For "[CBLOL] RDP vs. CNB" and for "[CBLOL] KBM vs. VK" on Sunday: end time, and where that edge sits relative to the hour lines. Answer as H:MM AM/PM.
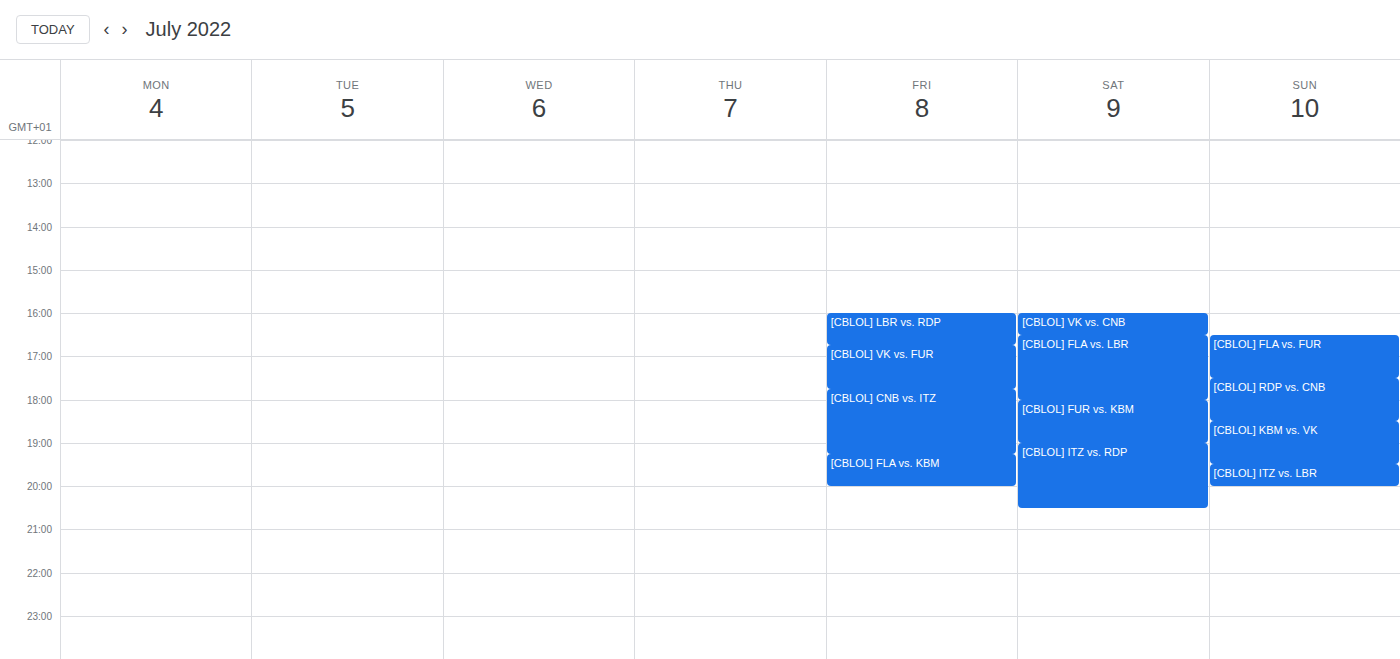
"[CBLOL] RDP vs. CNB": 6:30 PM, halfway between the 6 PM and 7 PM lines. "[CBLOL] KBM vs. VK": 7:30 PM, halfway between the 7 PM and 8 PM lines.